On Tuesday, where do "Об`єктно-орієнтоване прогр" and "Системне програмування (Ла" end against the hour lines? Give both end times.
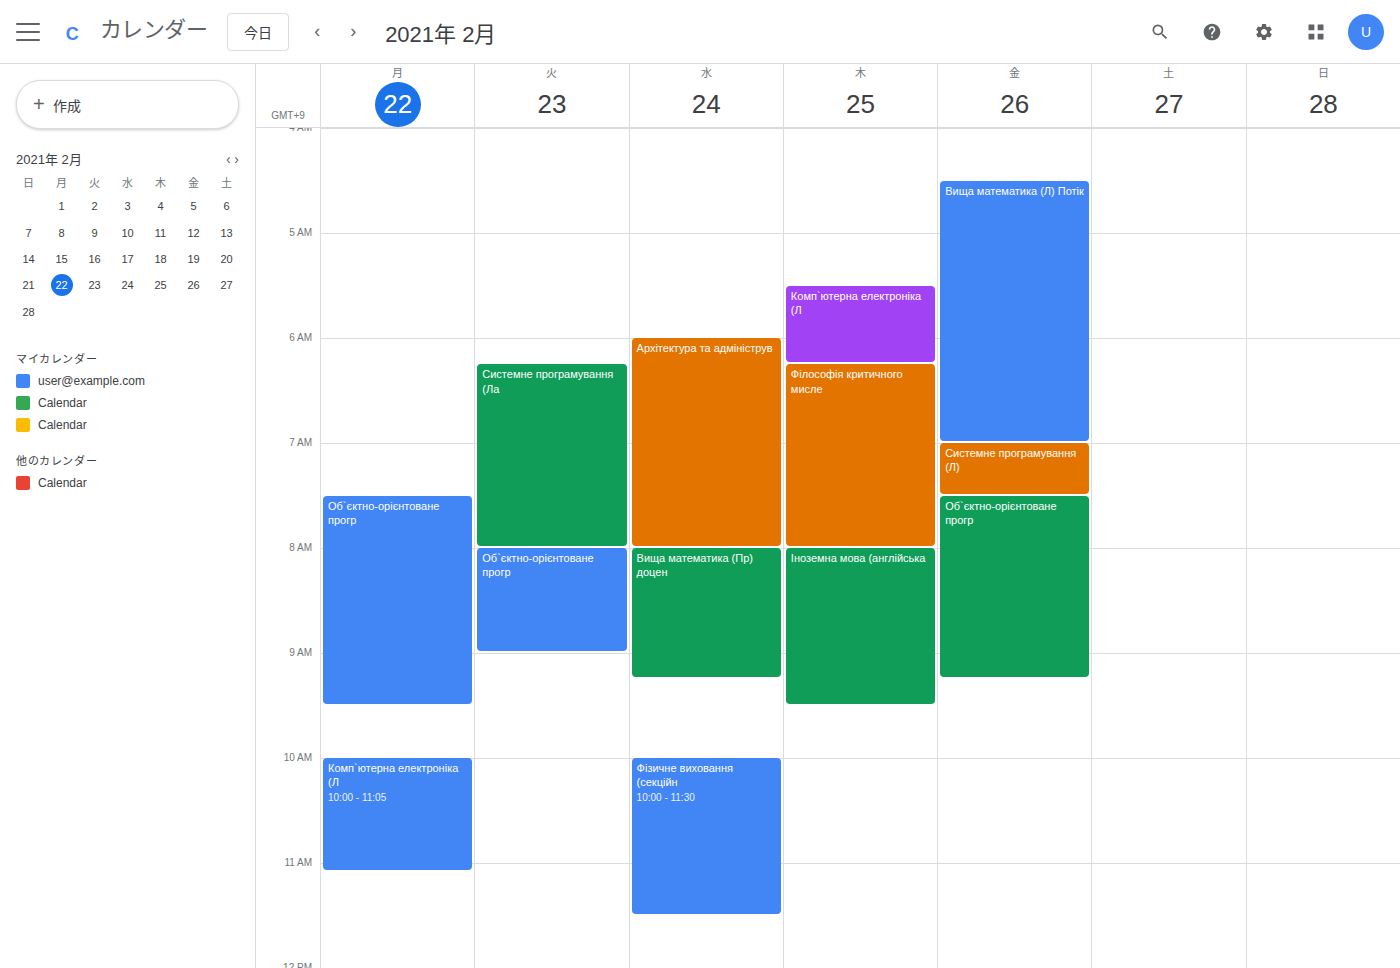
"Об`єктно-орієнтоване прогр": 09:00, exactly on the 09:00 line. "Системне програмування (Ла": 08:00, exactly on the 08:00 line.